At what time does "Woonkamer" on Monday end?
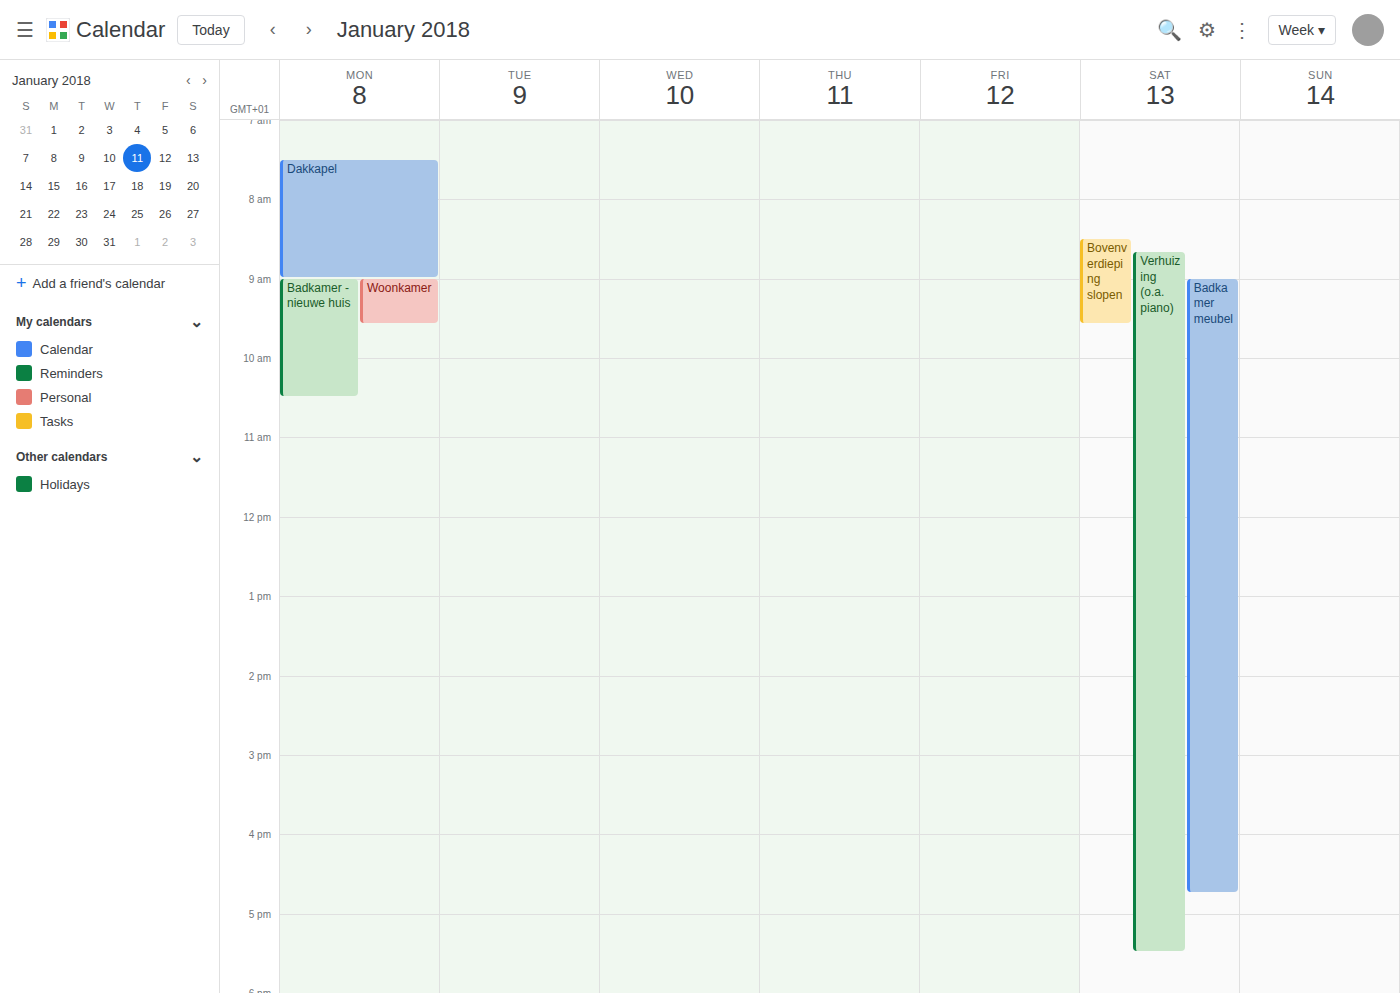
9:35 AM